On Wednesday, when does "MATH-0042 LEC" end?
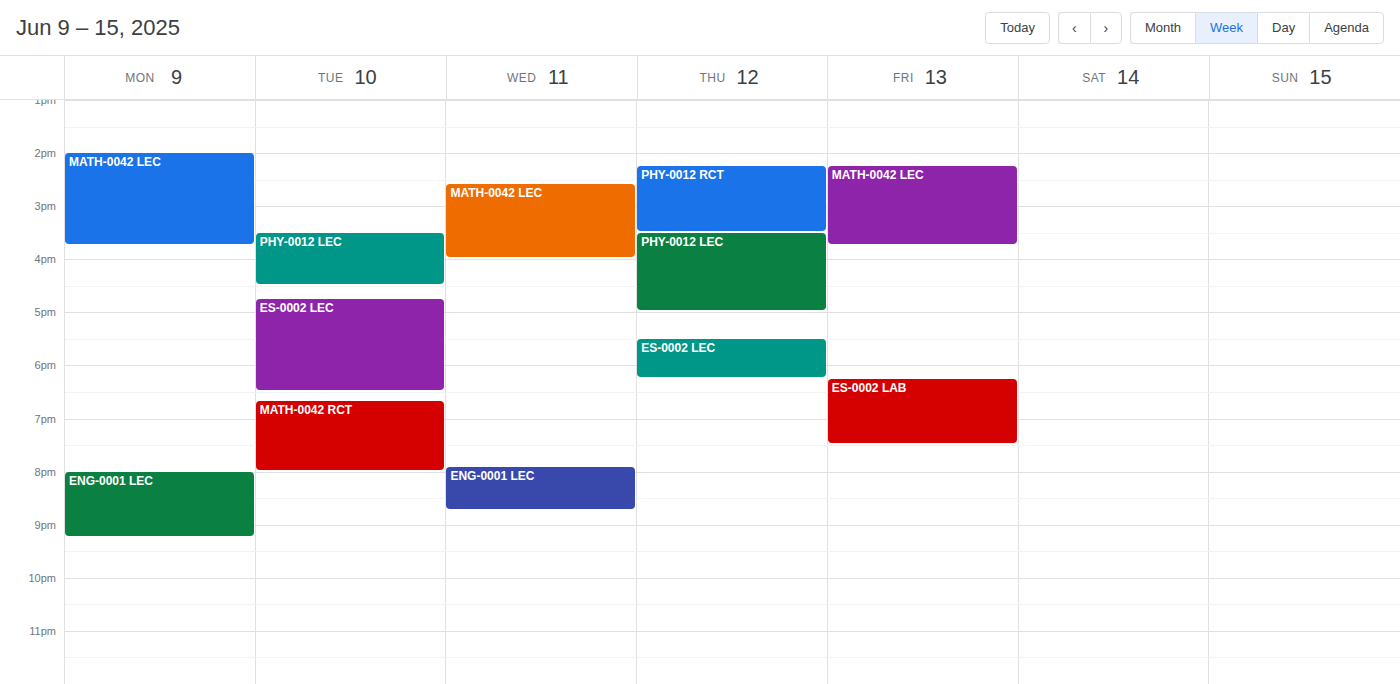
4:00 PM